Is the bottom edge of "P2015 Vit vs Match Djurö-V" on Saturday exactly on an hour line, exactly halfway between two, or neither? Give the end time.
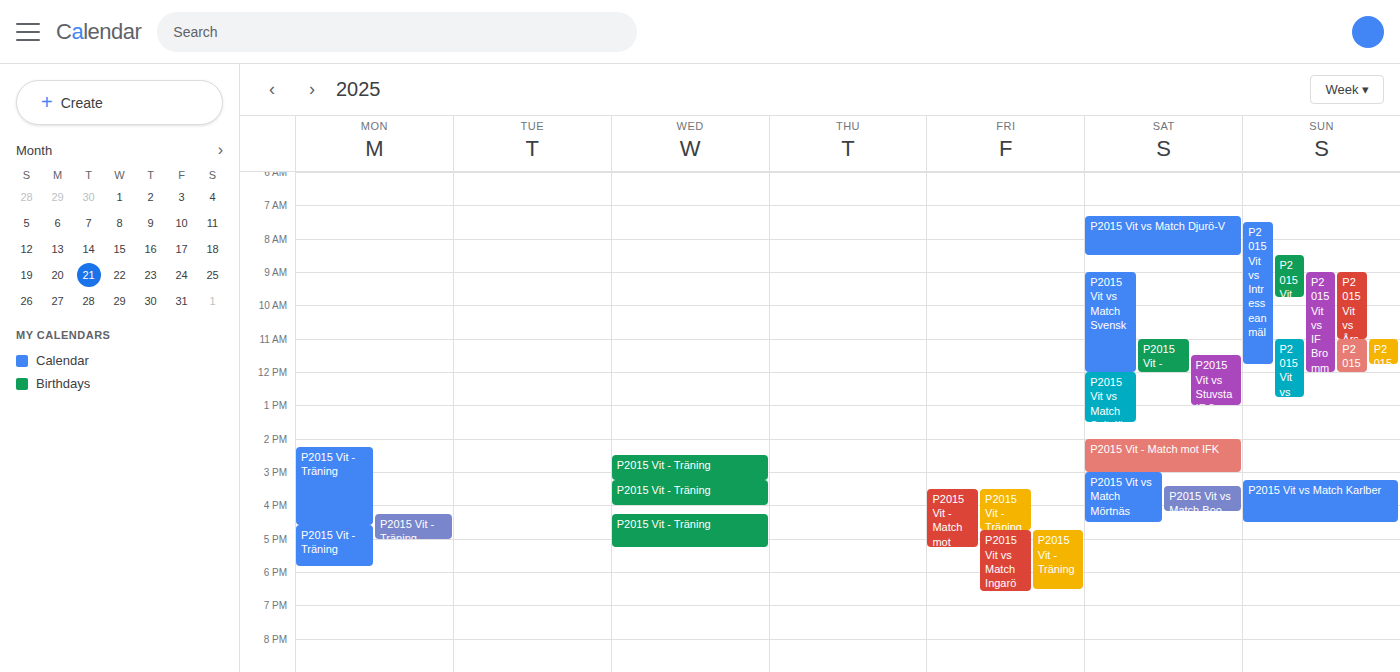
8:30 AM -- halfway between the 8 AM and 9 AM lines.